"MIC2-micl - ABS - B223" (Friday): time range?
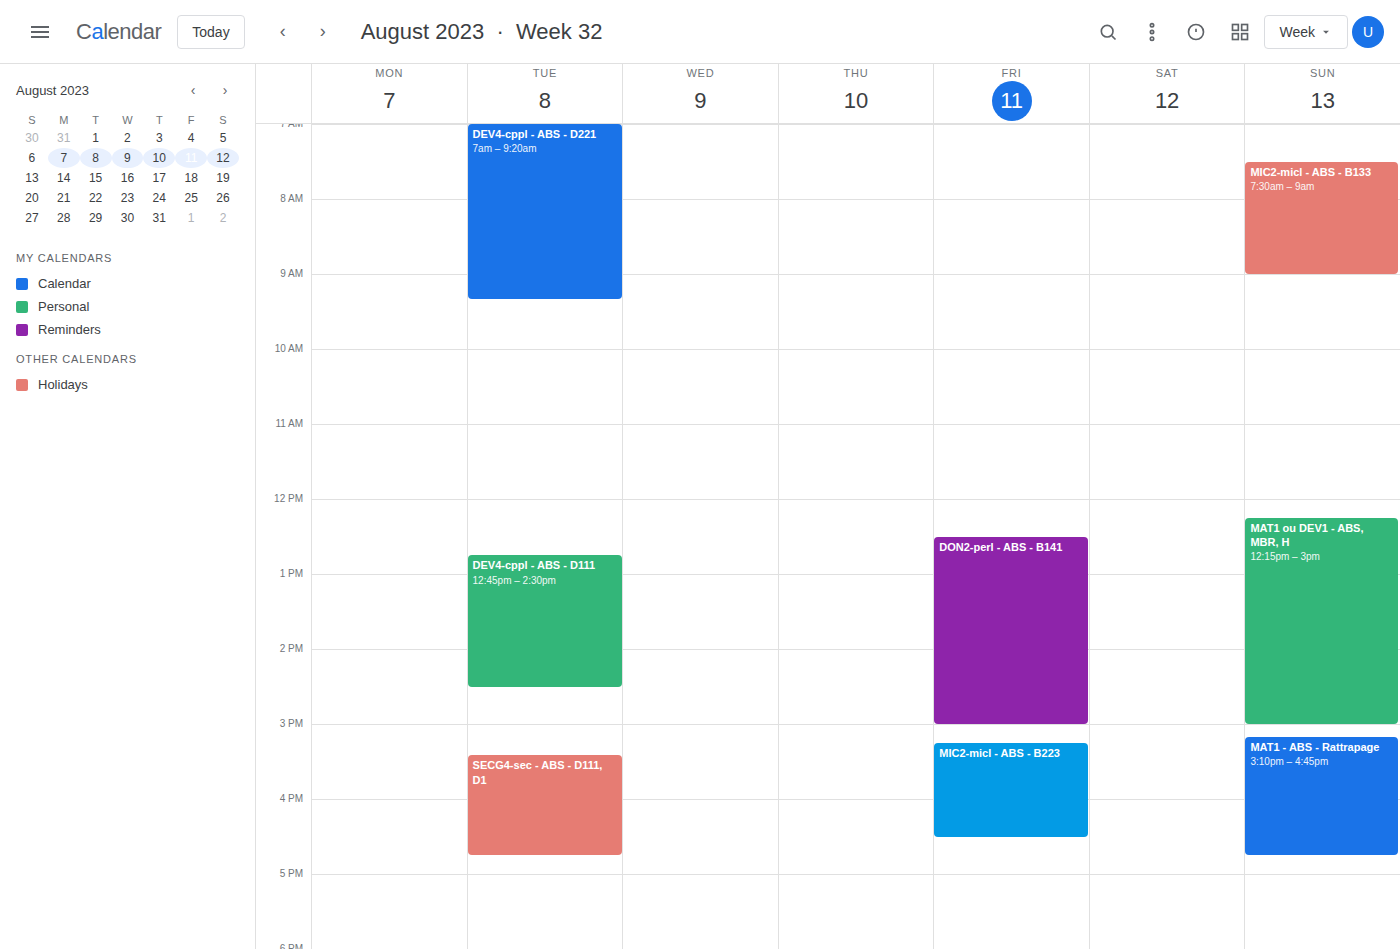
3:15 PM to 4:30 PM